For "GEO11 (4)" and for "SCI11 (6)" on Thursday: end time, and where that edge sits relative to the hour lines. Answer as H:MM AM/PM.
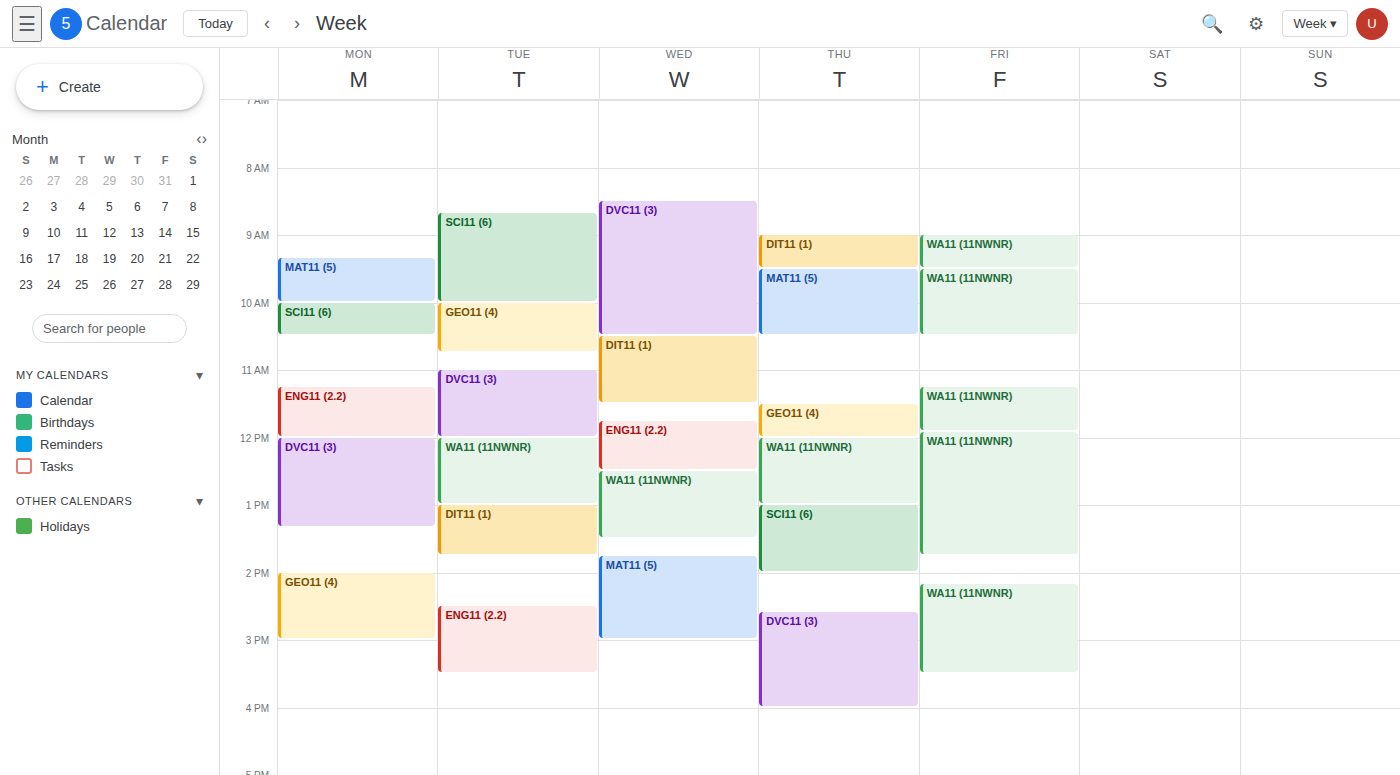
"GEO11 (4)": 12:00 PM, exactly on the 12 PM line. "SCI11 (6)": 2:00 PM, exactly on the 2 PM line.